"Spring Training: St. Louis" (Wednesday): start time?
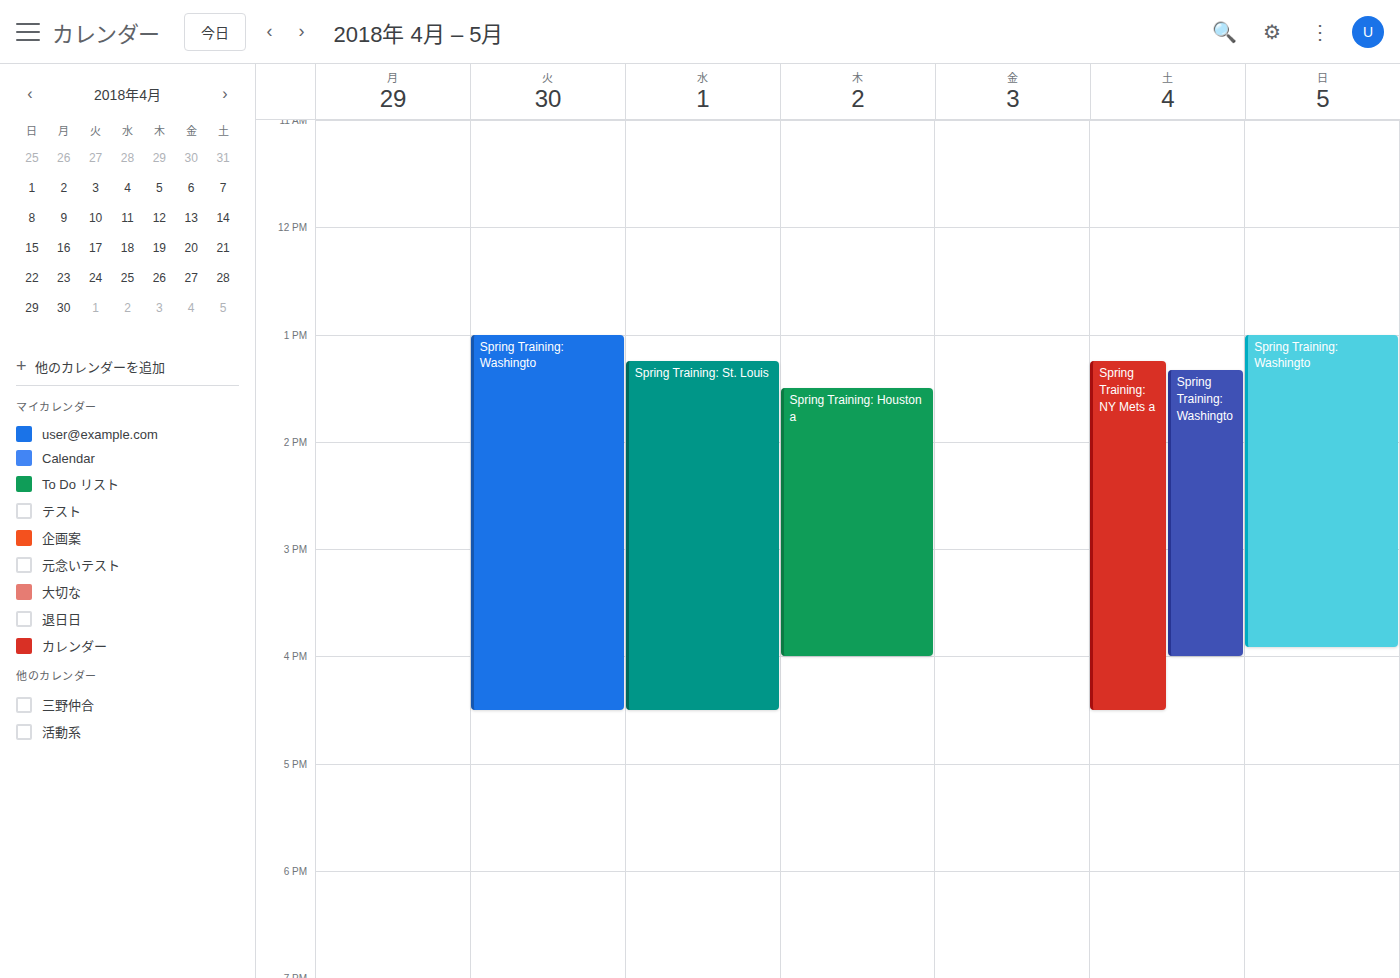
1:15 PM